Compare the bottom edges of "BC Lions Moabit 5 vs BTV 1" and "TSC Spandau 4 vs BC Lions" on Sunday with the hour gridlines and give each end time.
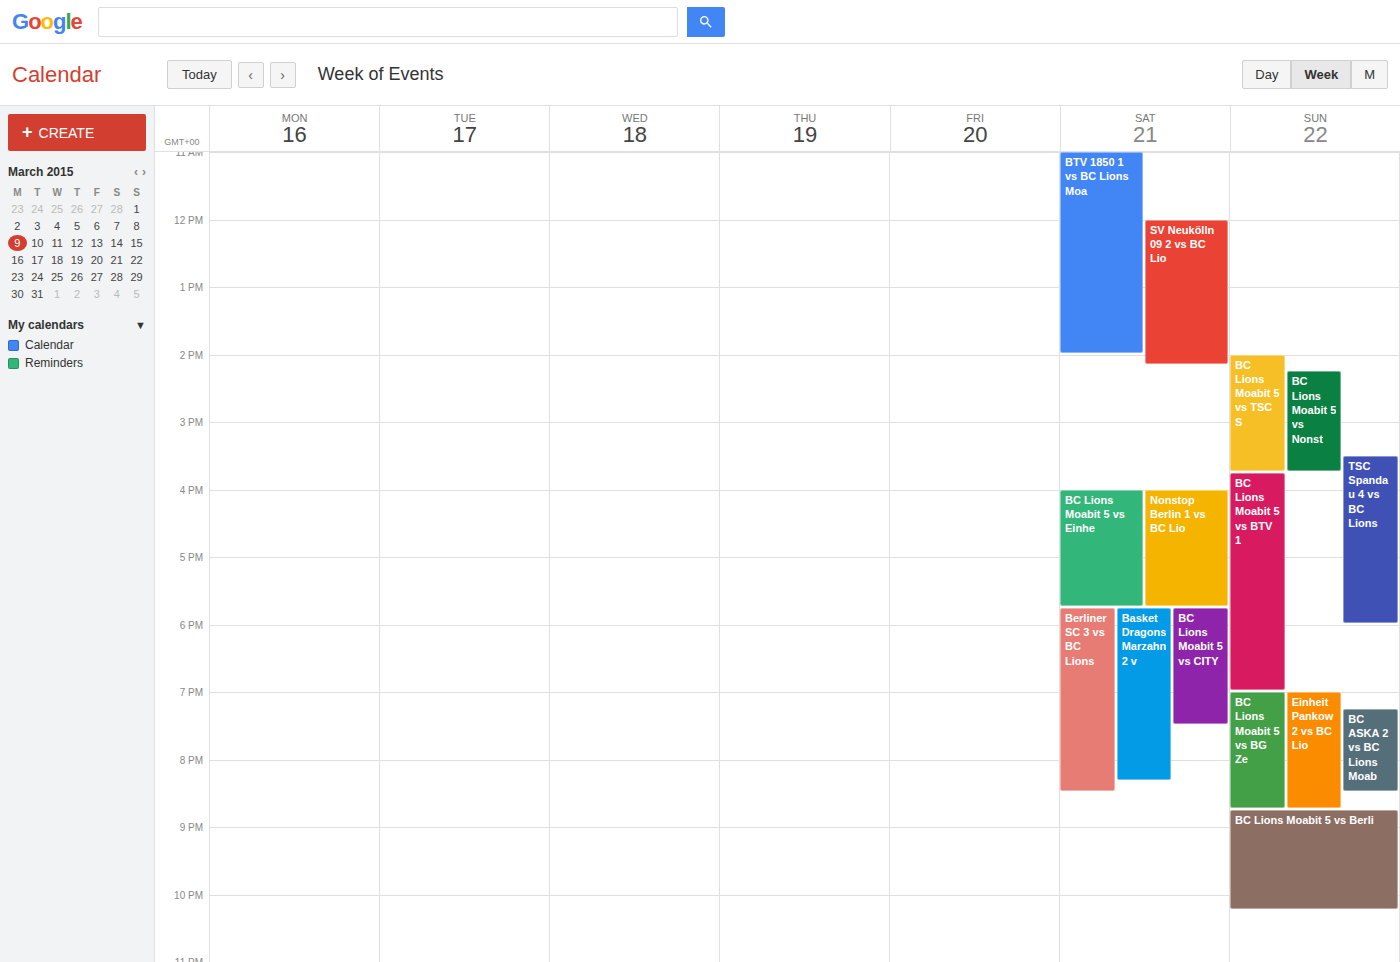
"BC Lions Moabit 5 vs BTV 1": 7:00 PM, exactly on the 7 PM line. "TSC Spandau 4 vs BC Lions": 6:00 PM, exactly on the 6 PM line.